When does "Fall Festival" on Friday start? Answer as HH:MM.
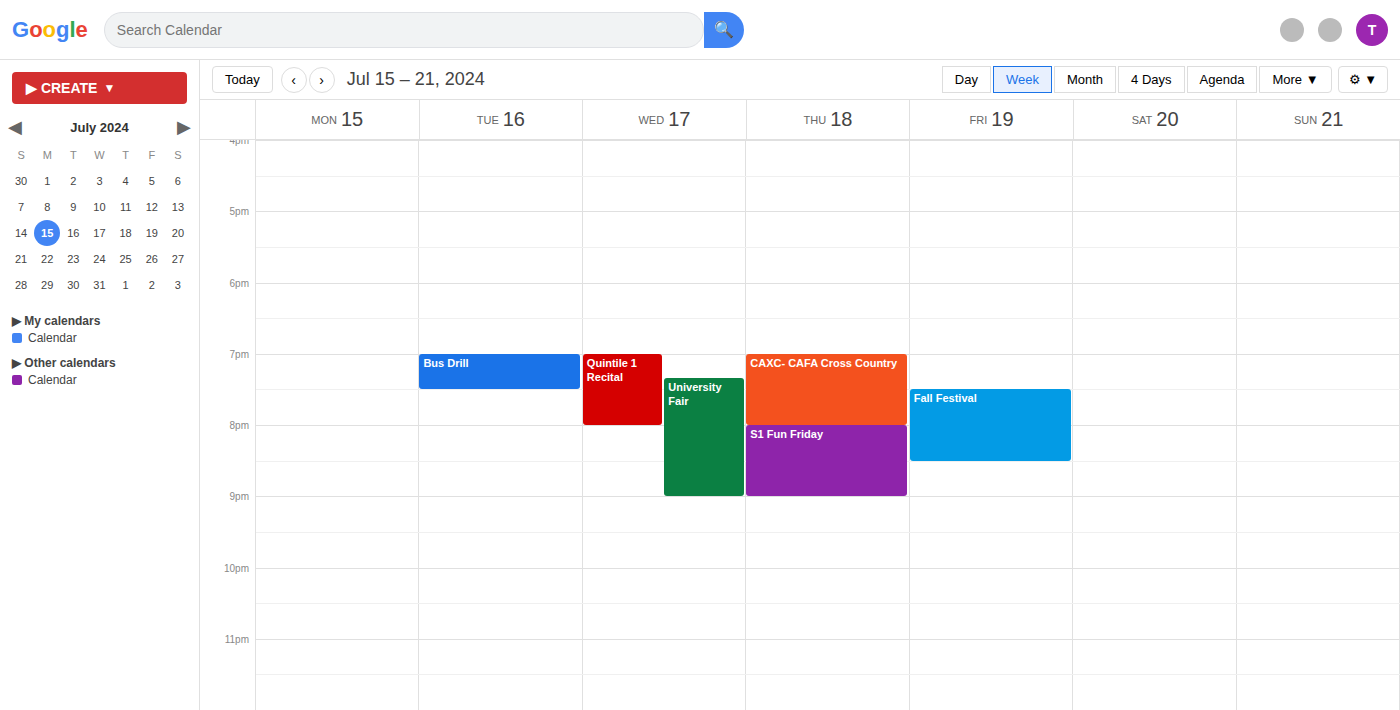
19:30